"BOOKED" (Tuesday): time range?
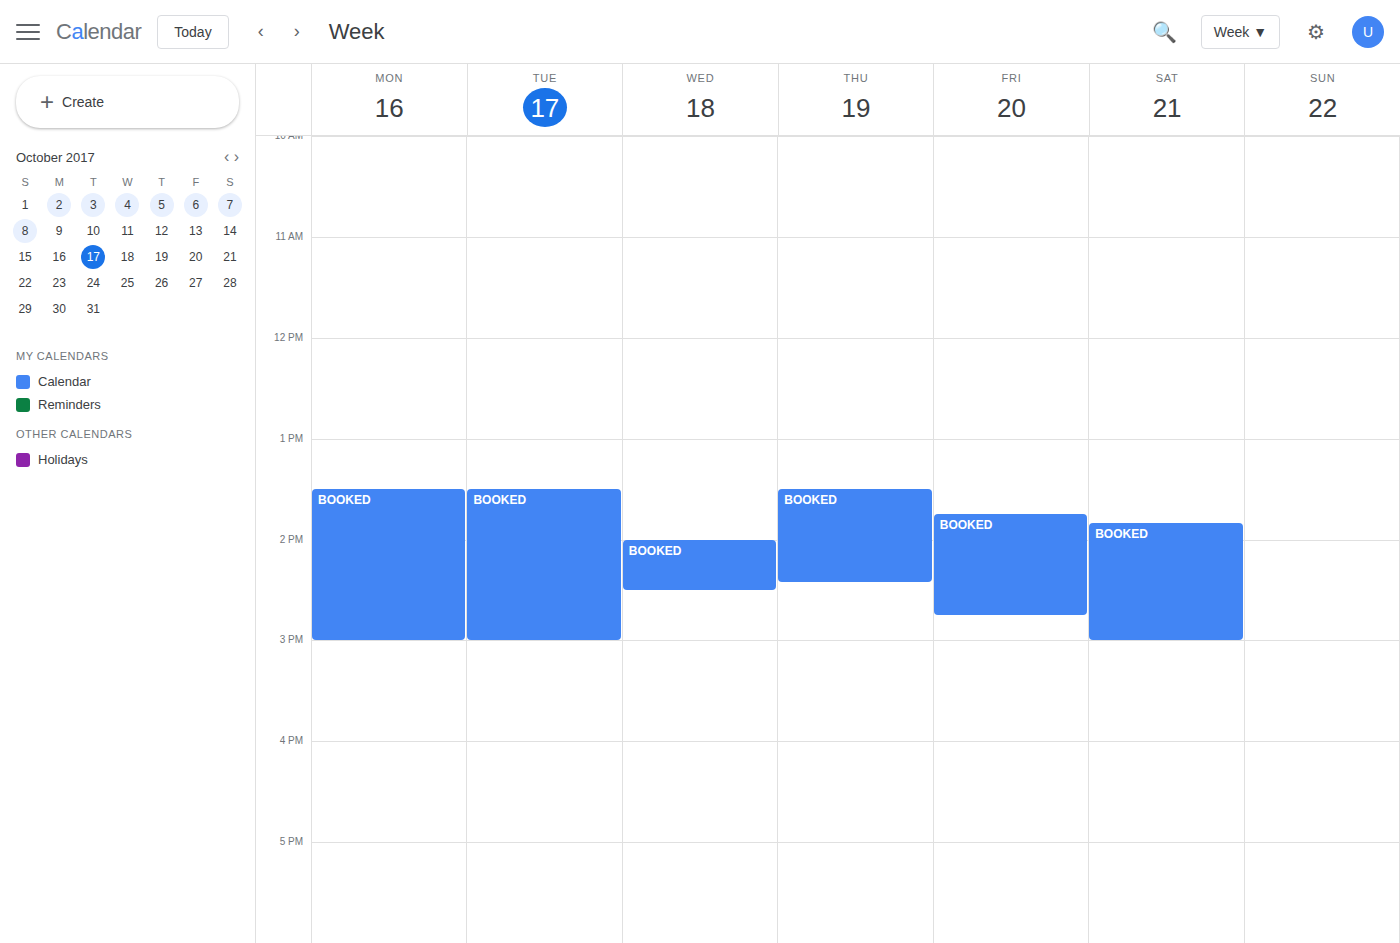
1:30 PM to 3:00 PM